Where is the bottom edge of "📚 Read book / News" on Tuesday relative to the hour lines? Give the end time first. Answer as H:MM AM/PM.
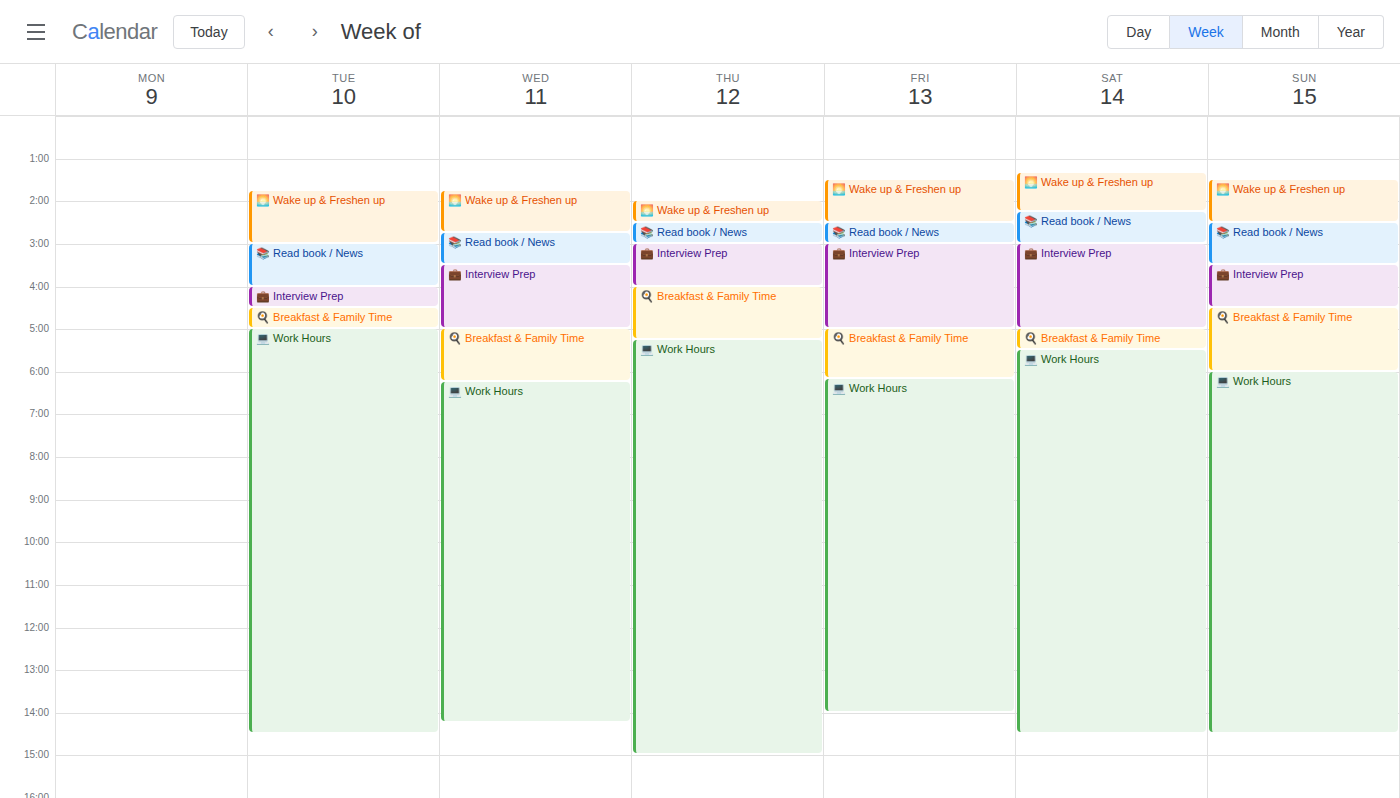
4:00 AM -- exactly on the 4 AM line.